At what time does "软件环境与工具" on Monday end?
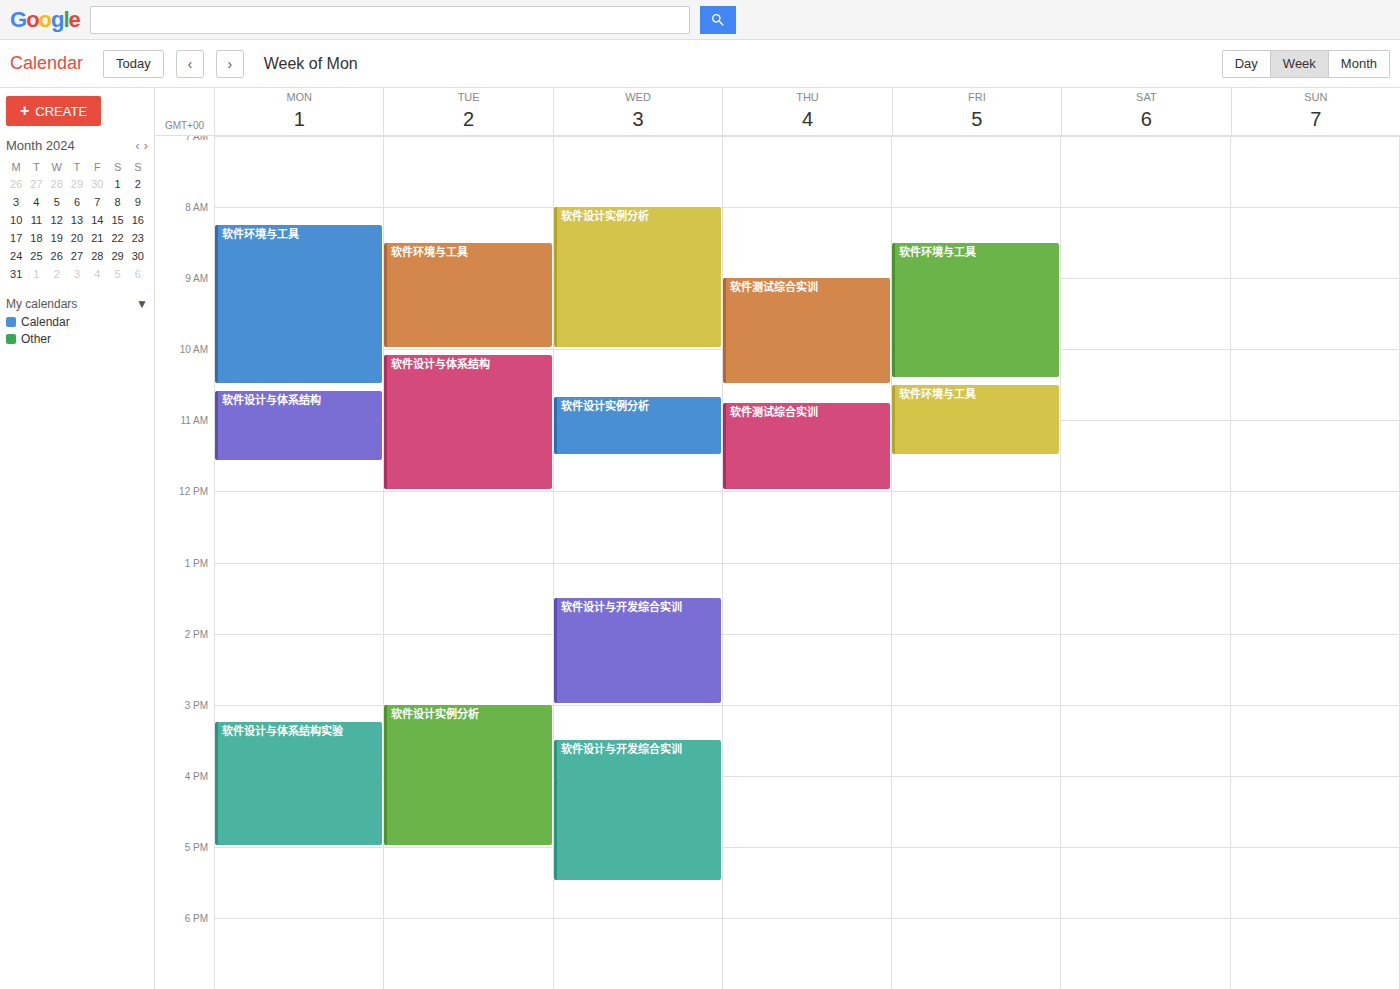
10:30 AM